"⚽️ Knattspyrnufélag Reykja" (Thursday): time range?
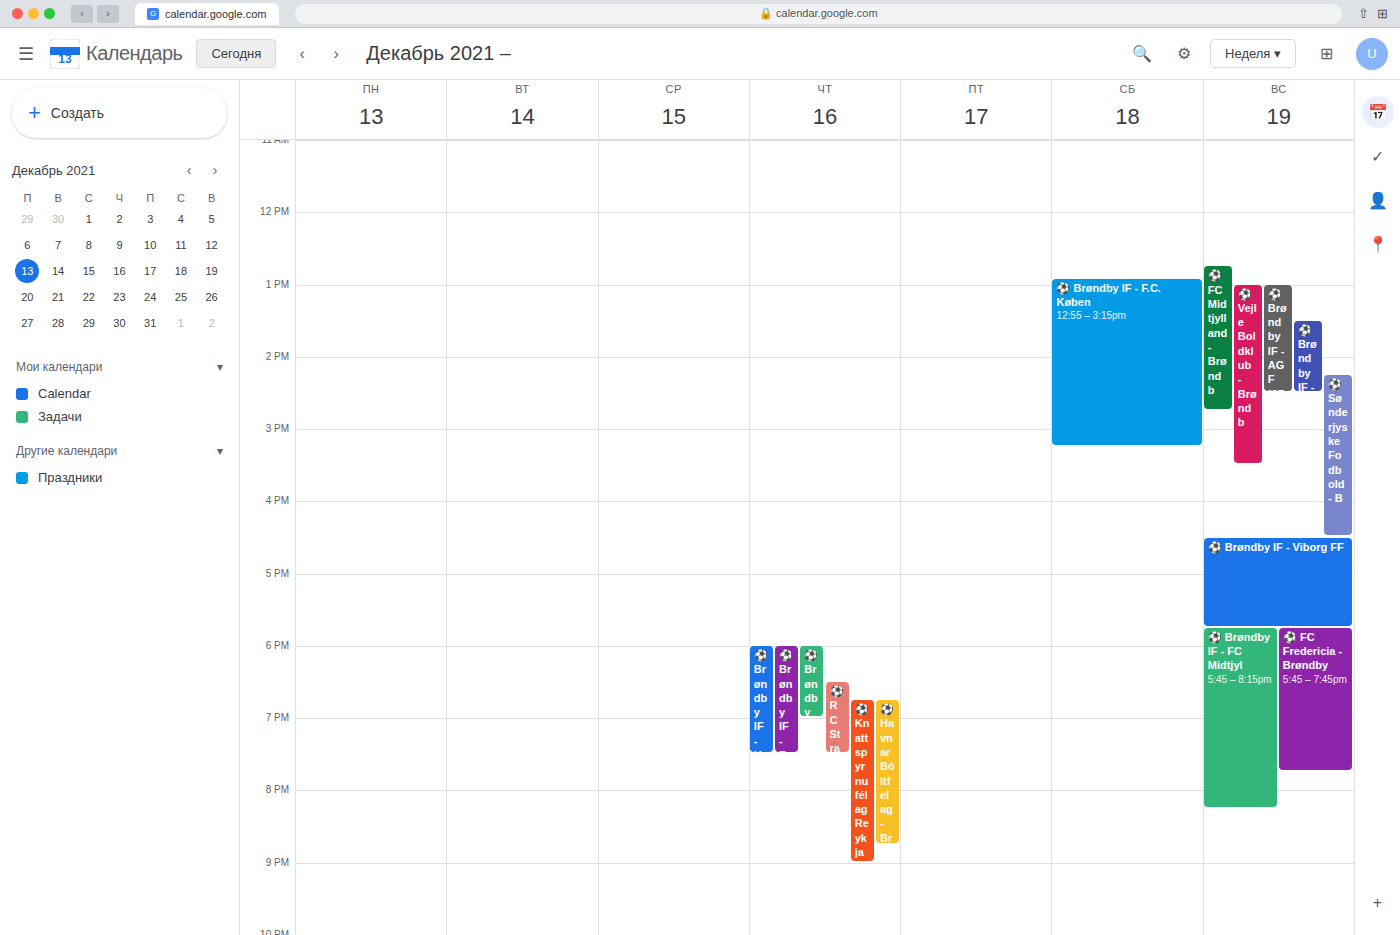
6:45 PM to 9:00 PM